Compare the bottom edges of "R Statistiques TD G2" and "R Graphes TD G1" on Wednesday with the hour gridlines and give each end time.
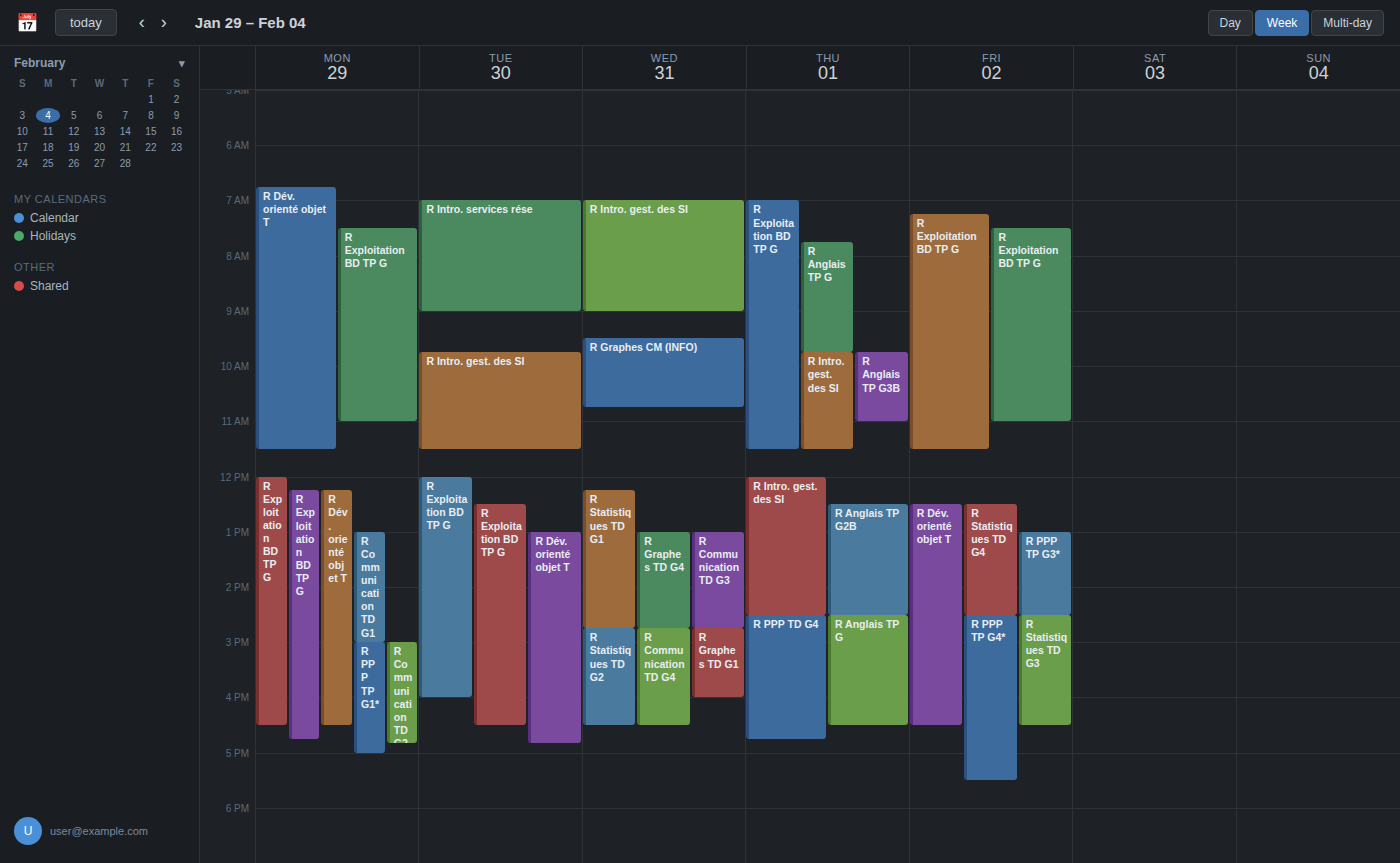
"R Statistiques TD G2": 4:30 PM, halfway between the 4 PM and 5 PM lines. "R Graphes TD G1": 4:00 PM, exactly on the 4 PM line.